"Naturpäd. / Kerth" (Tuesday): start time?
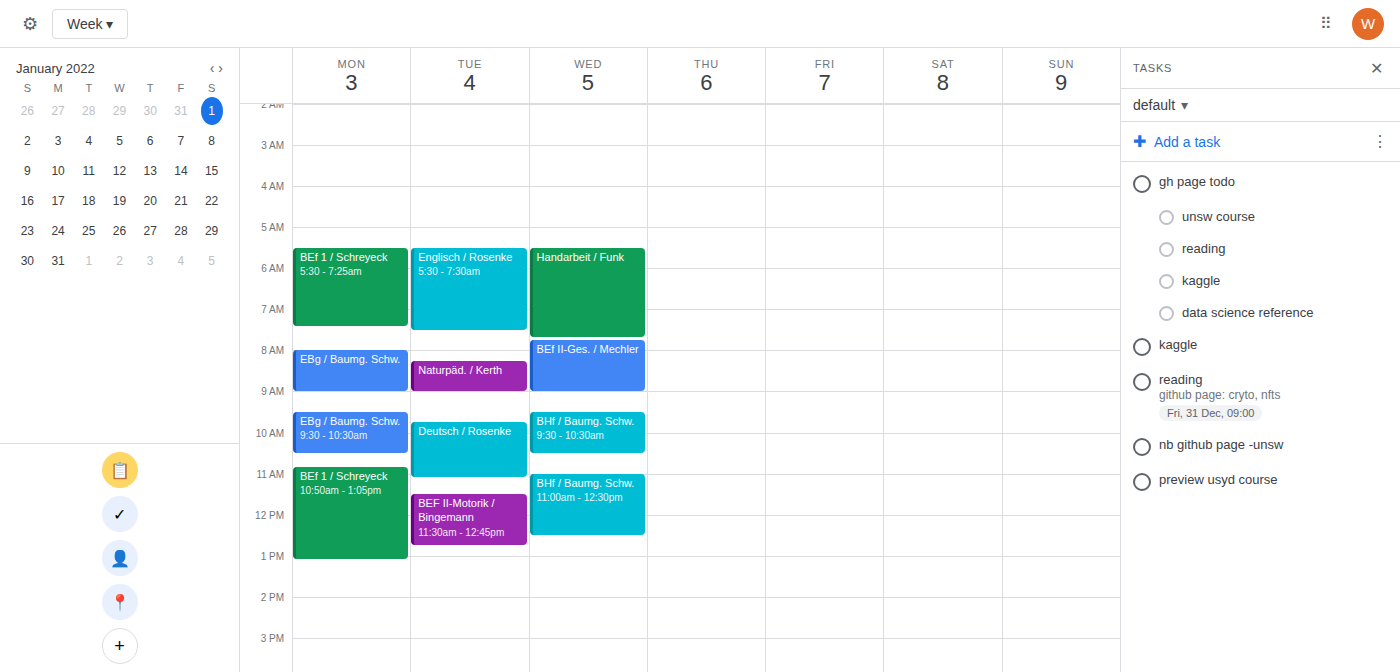
8:15 AM